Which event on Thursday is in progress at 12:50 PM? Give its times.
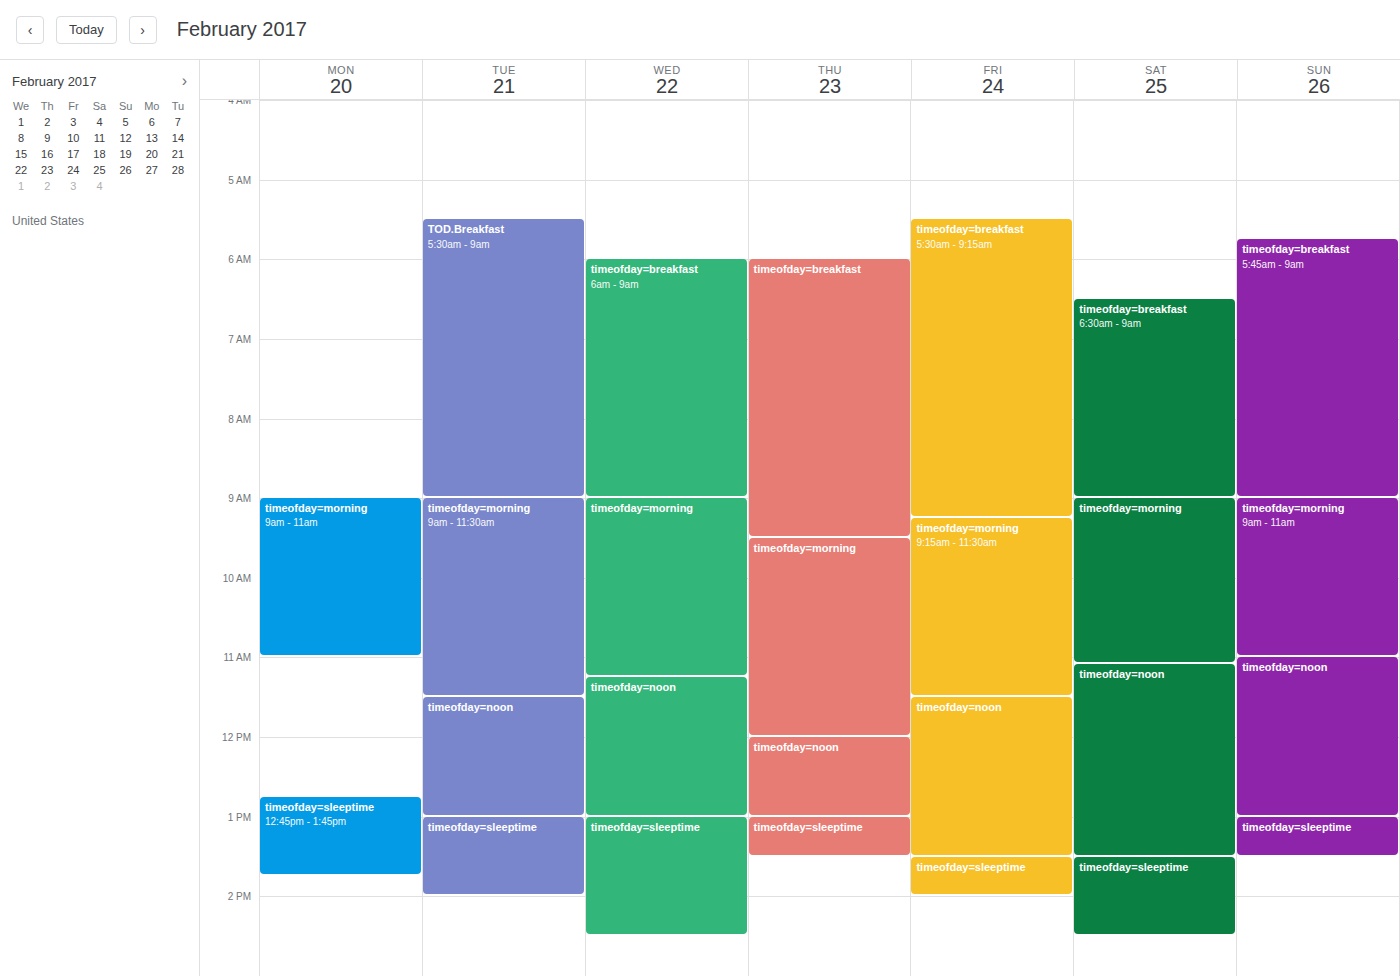
"timeofday=noon", 12:00 PM to 1:00 PM